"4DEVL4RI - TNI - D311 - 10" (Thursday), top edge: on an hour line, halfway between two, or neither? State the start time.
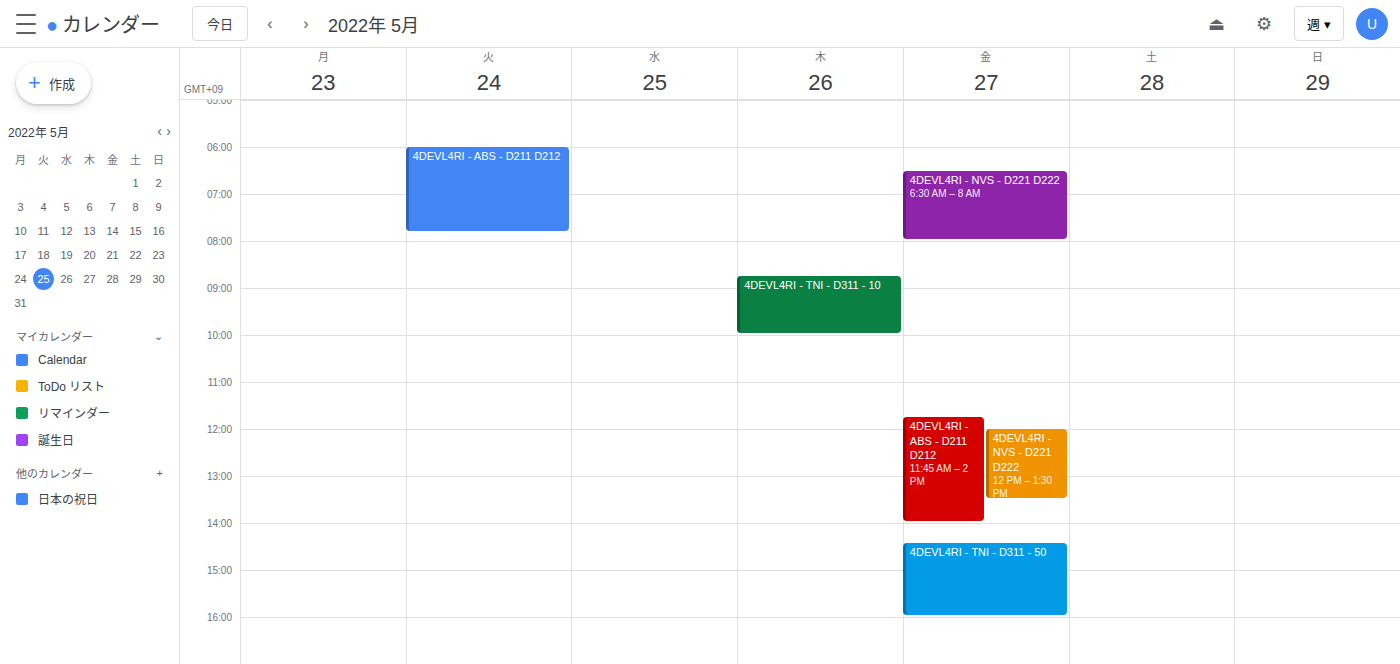
8:45 AM -- neither: three quarters of the way from the 8 AM line to the 9 AM line.